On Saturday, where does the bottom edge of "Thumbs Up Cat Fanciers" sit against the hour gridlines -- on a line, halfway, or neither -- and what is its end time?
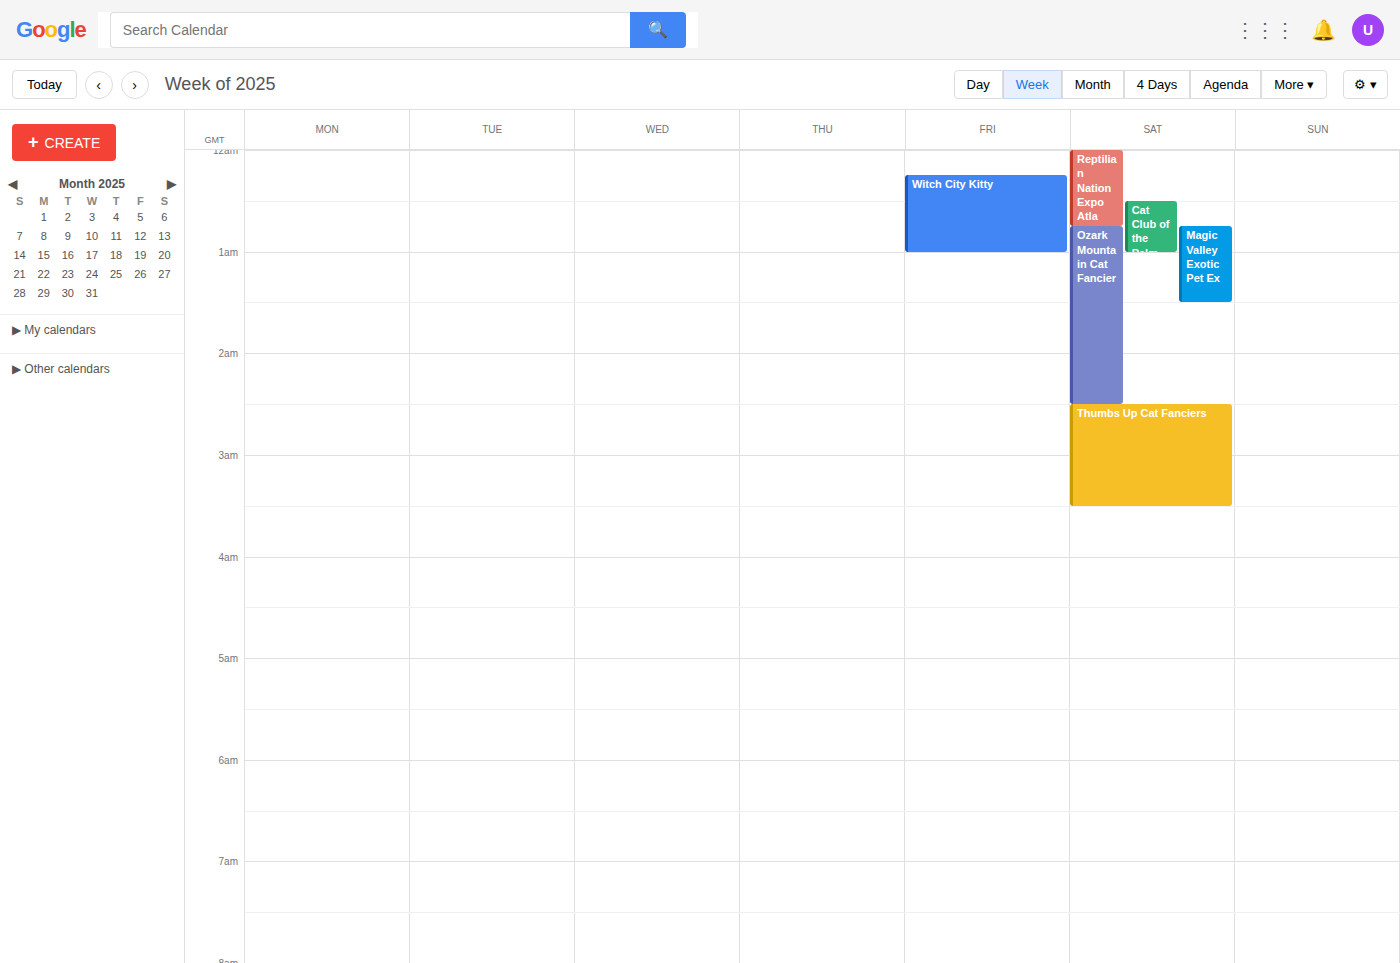
3:30 AM -- halfway between the 3 AM and 4 AM lines.